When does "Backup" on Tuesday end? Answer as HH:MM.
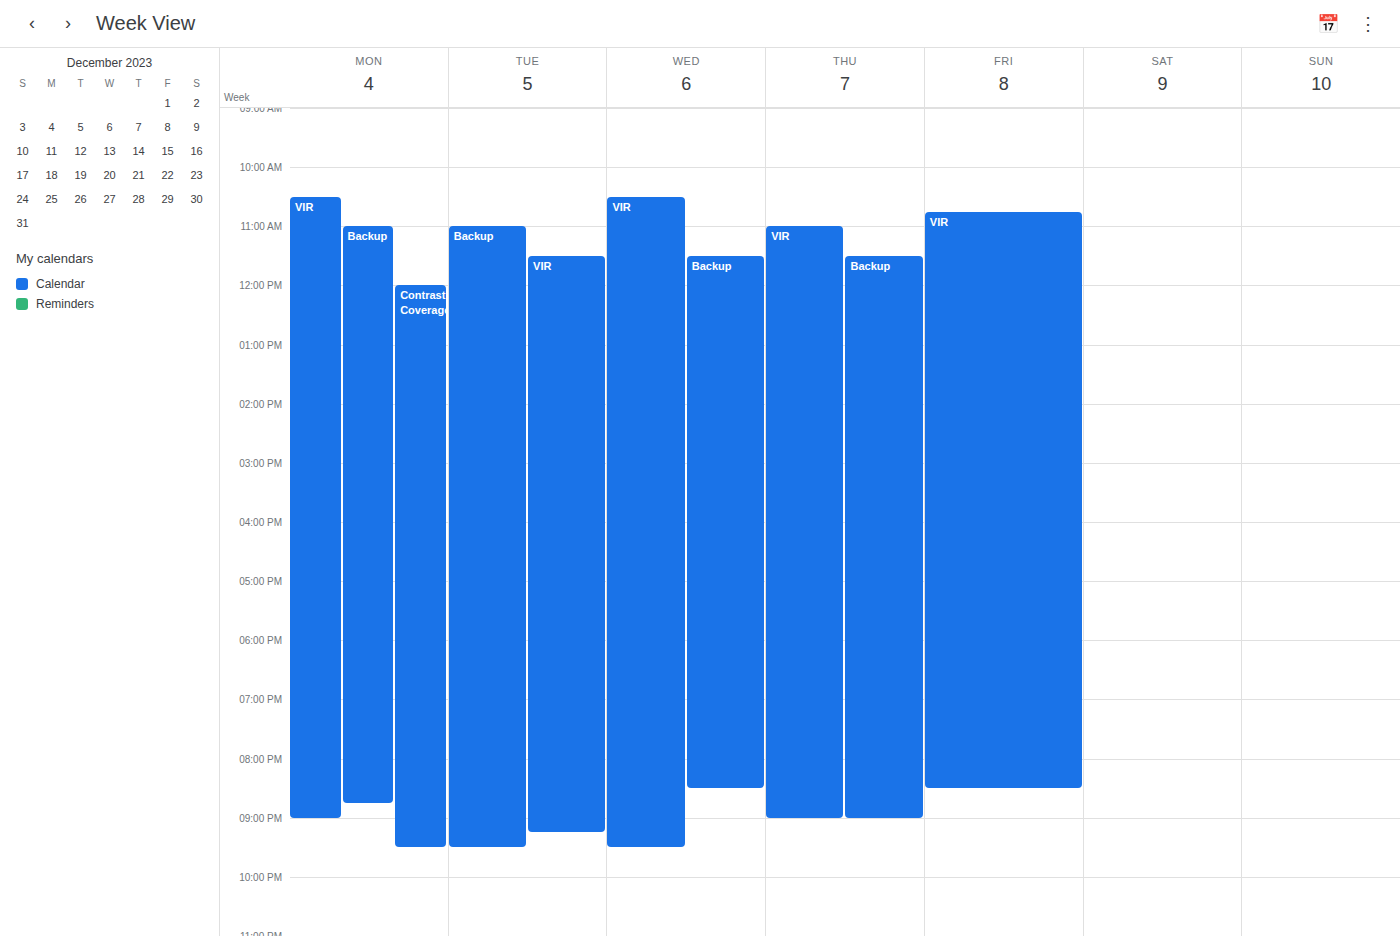
21:30